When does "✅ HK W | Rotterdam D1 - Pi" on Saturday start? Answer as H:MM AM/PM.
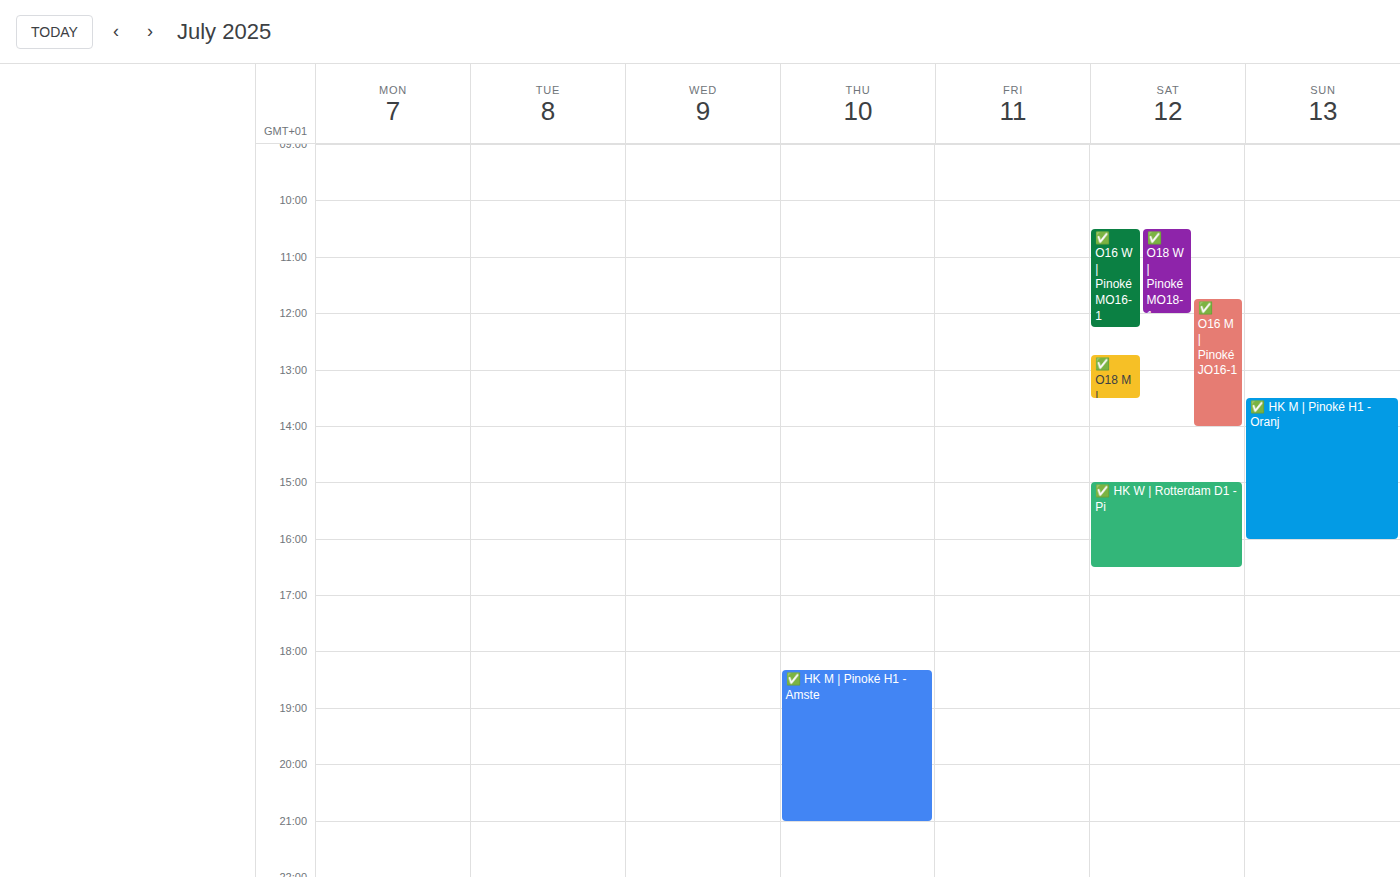
3:00 PM